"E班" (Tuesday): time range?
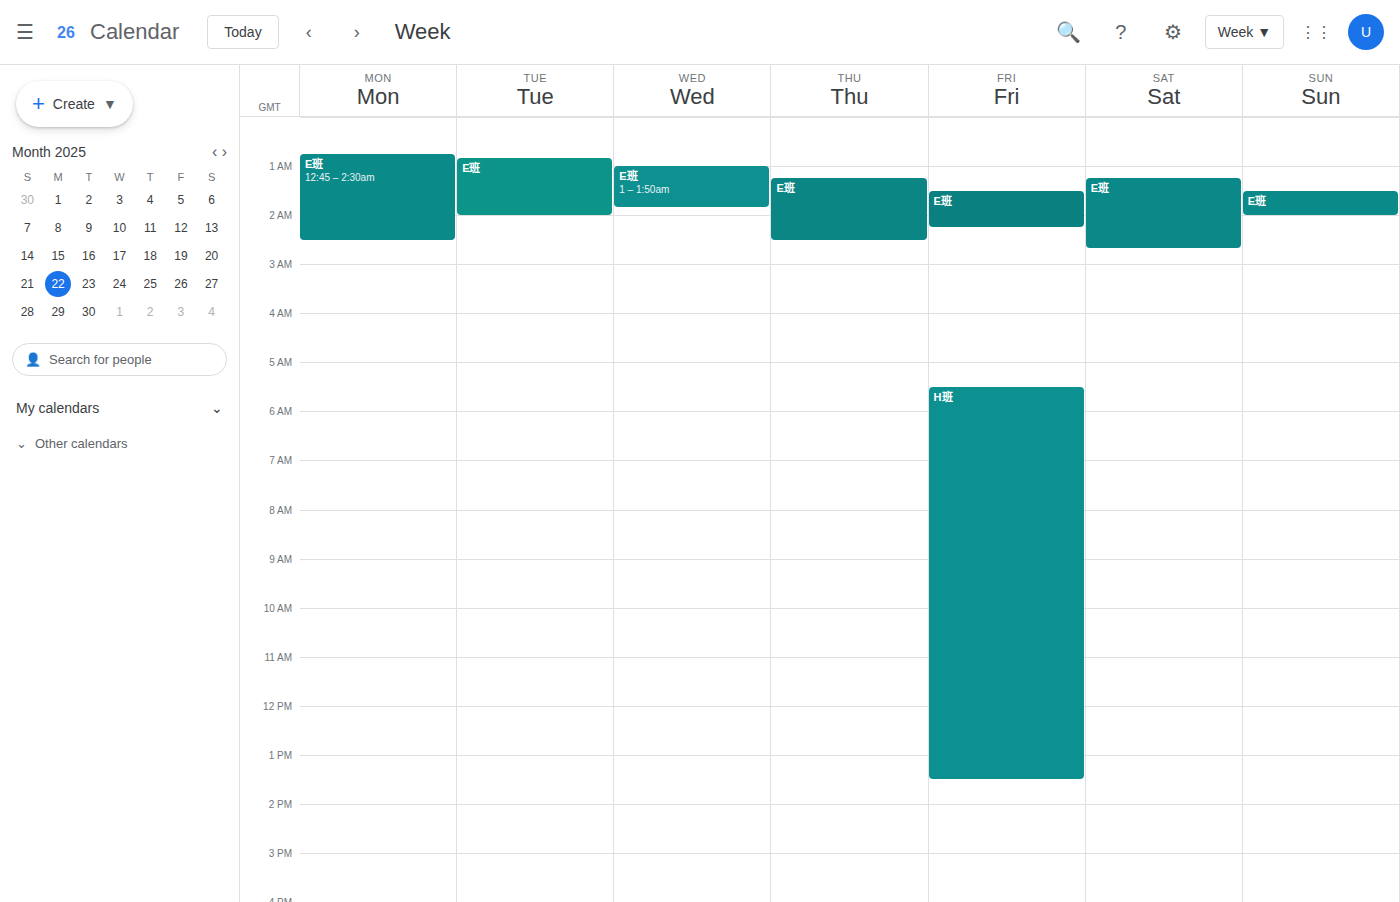
12:50 AM to 2:00 AM